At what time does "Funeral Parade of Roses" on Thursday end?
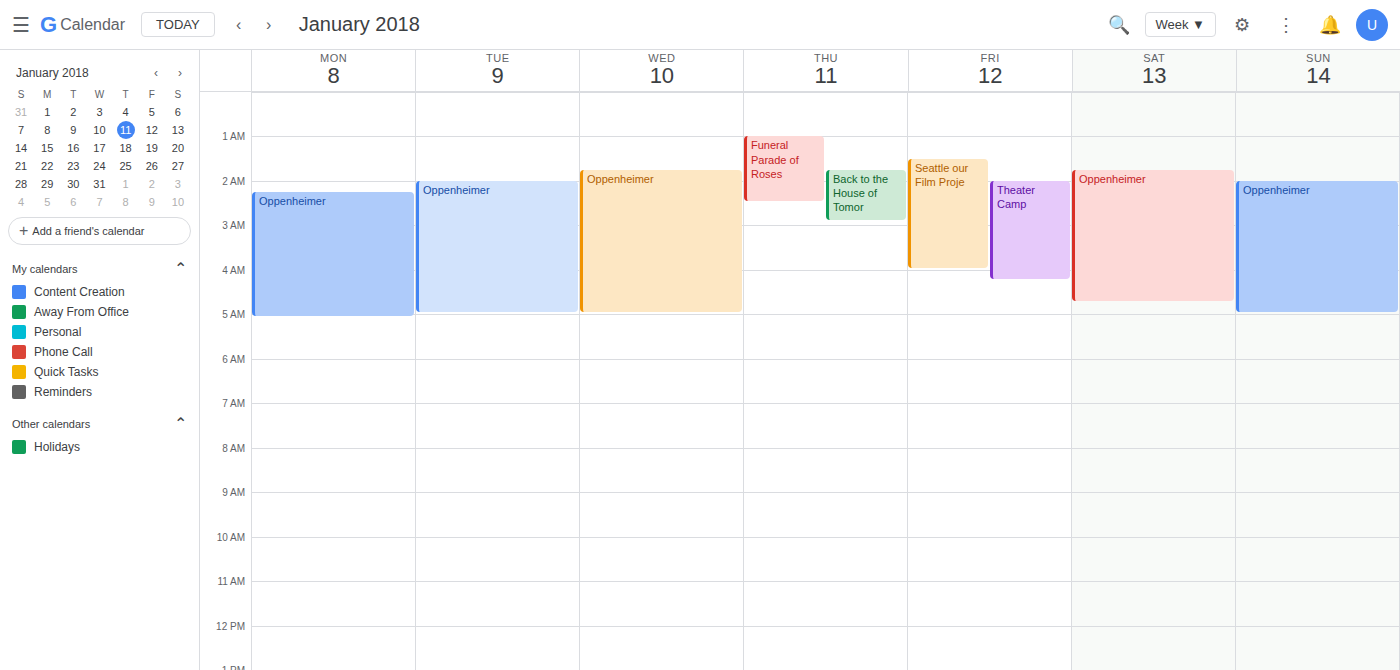
2:30 AM